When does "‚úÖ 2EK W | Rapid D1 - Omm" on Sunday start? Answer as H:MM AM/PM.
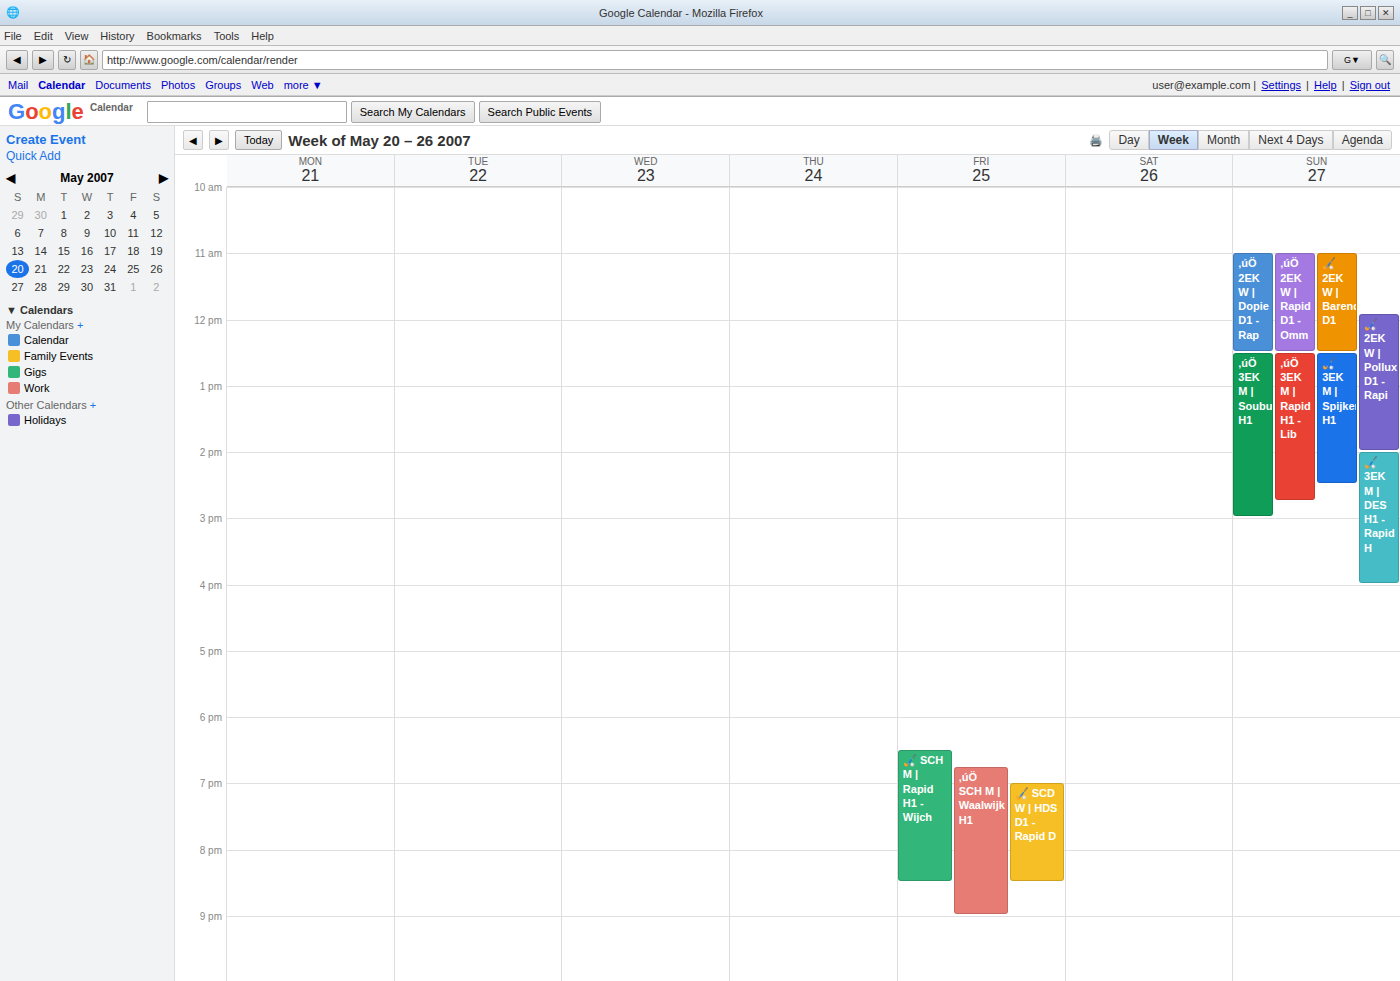
11:00 AM